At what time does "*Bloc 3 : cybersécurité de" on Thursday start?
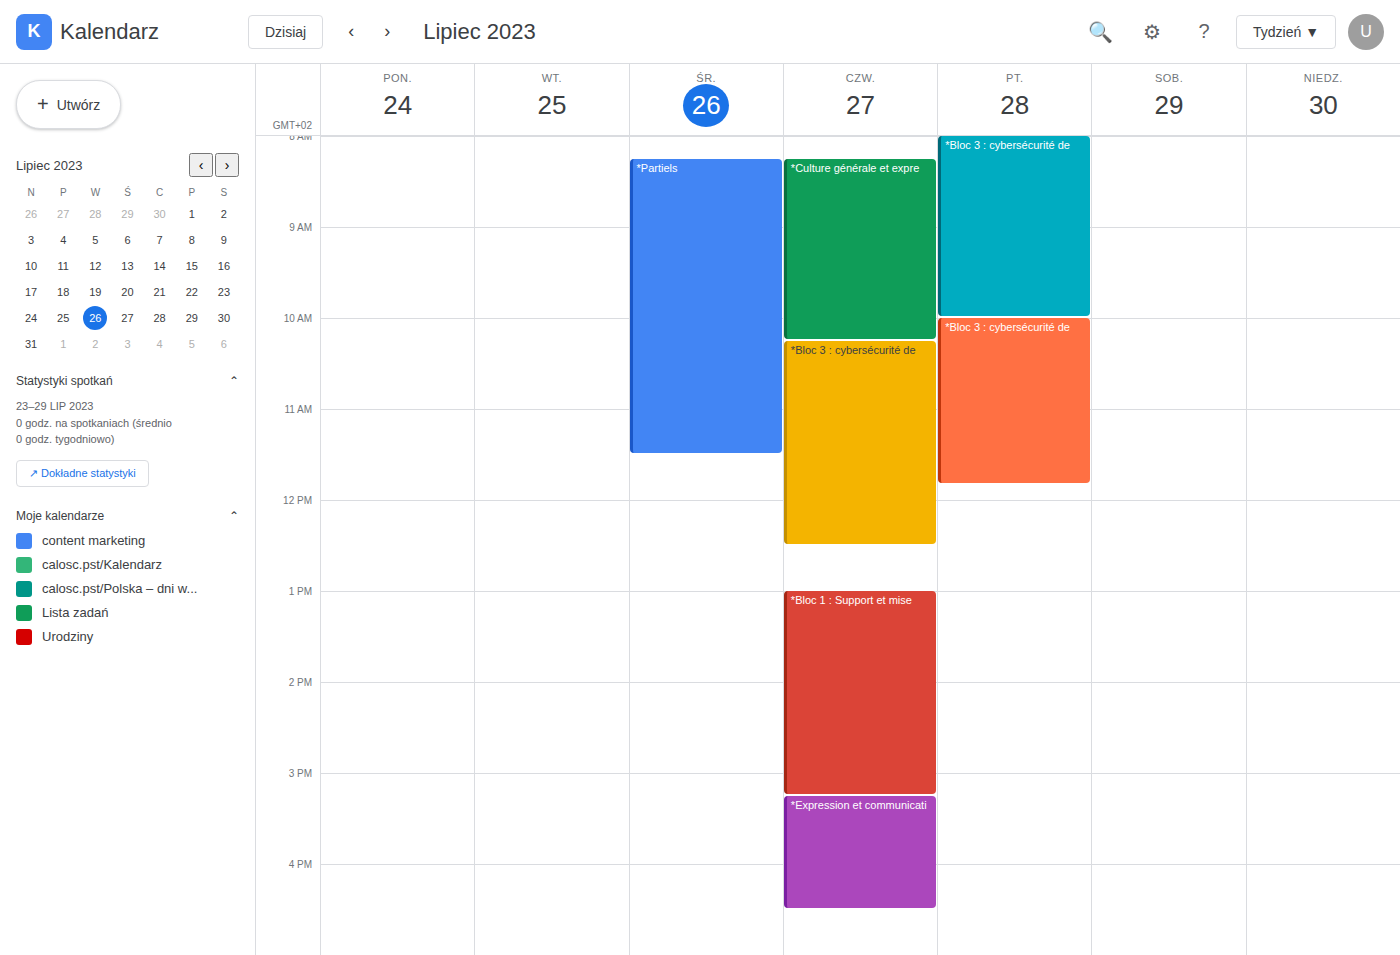
10:15